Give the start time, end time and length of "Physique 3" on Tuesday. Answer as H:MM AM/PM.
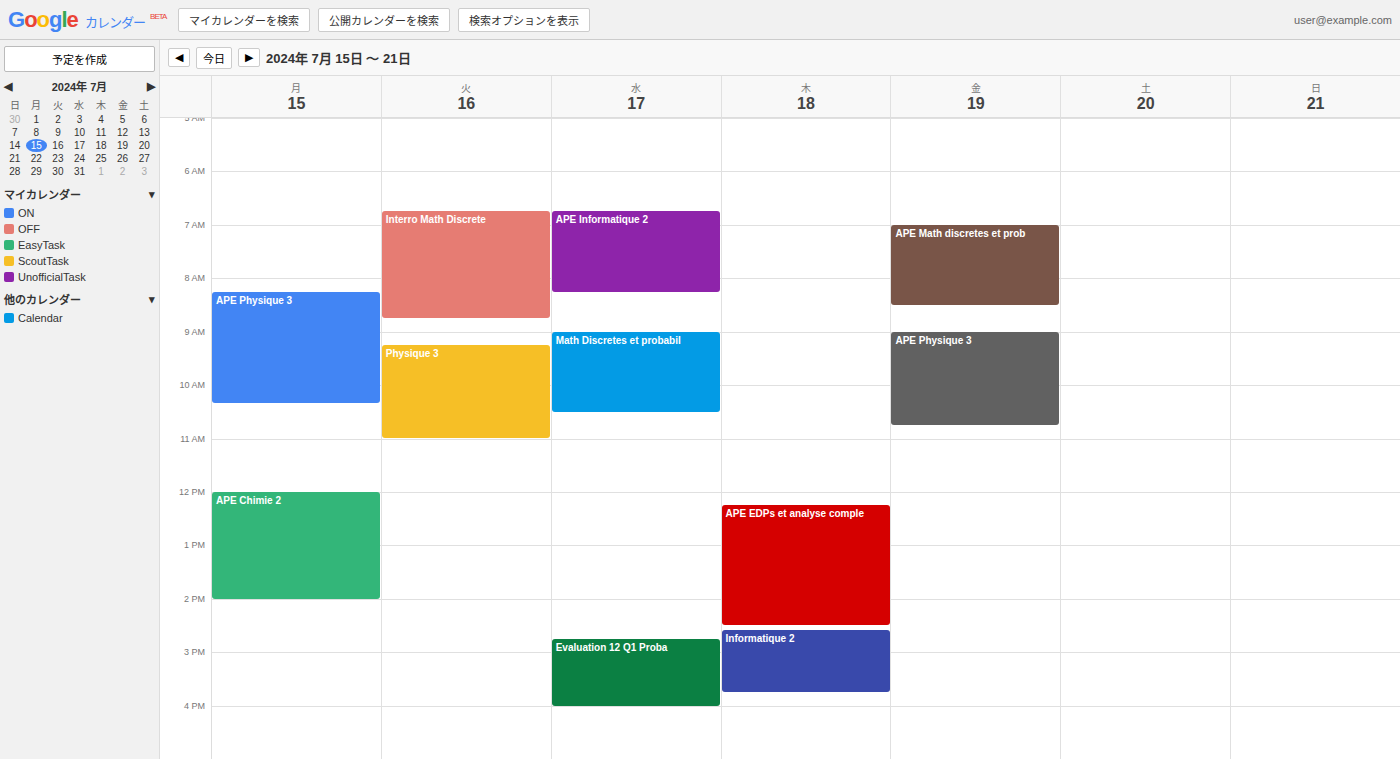
9:15 AM to 11:00 AM, 1 hour 45 minutes